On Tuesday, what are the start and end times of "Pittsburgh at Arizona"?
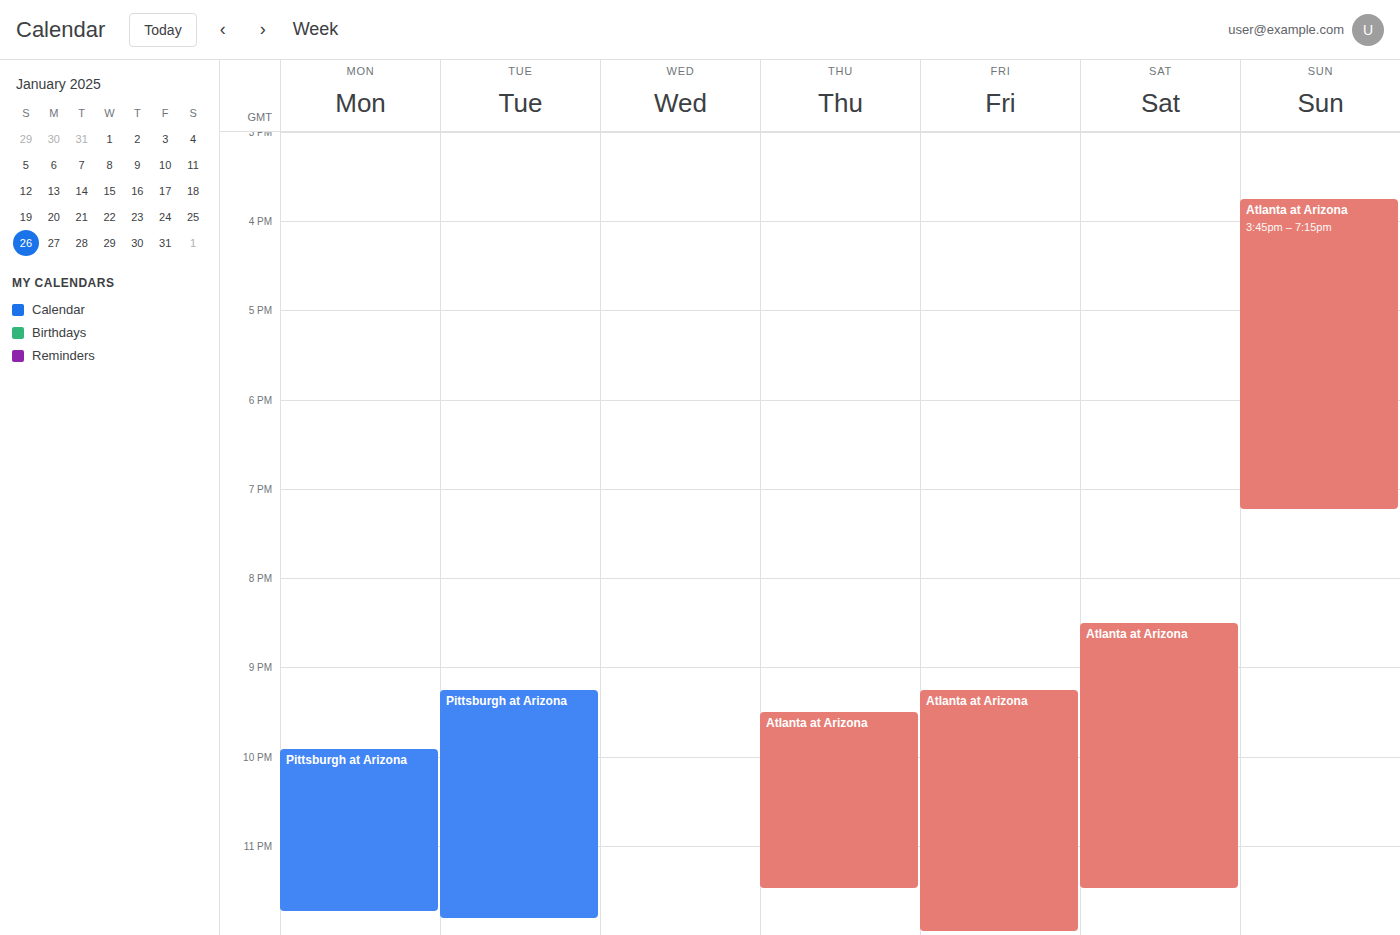
9:15 PM to 11:50 PM